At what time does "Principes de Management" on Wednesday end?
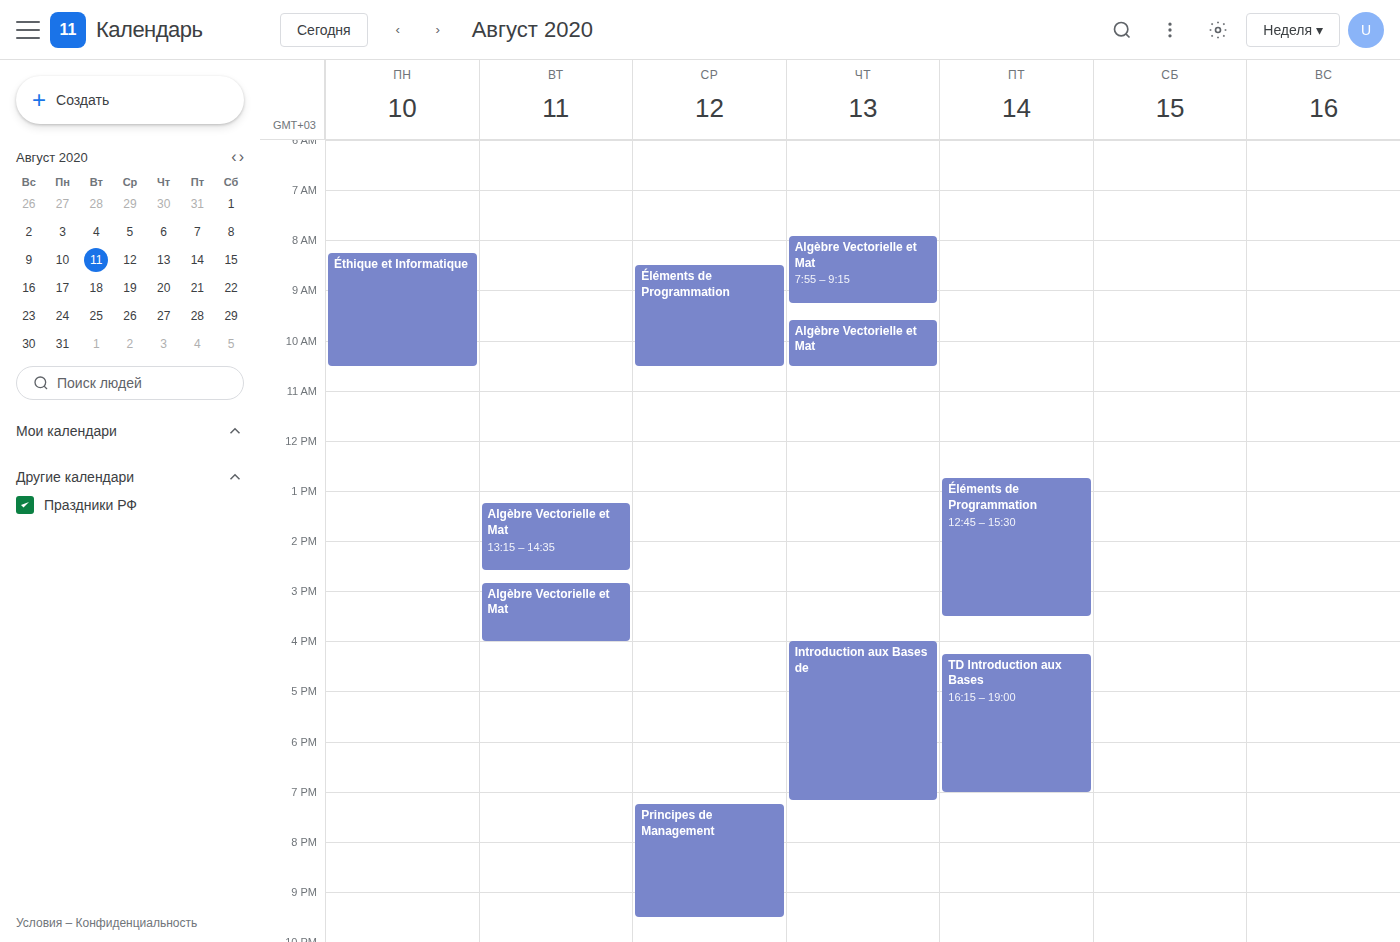
9:30 PM